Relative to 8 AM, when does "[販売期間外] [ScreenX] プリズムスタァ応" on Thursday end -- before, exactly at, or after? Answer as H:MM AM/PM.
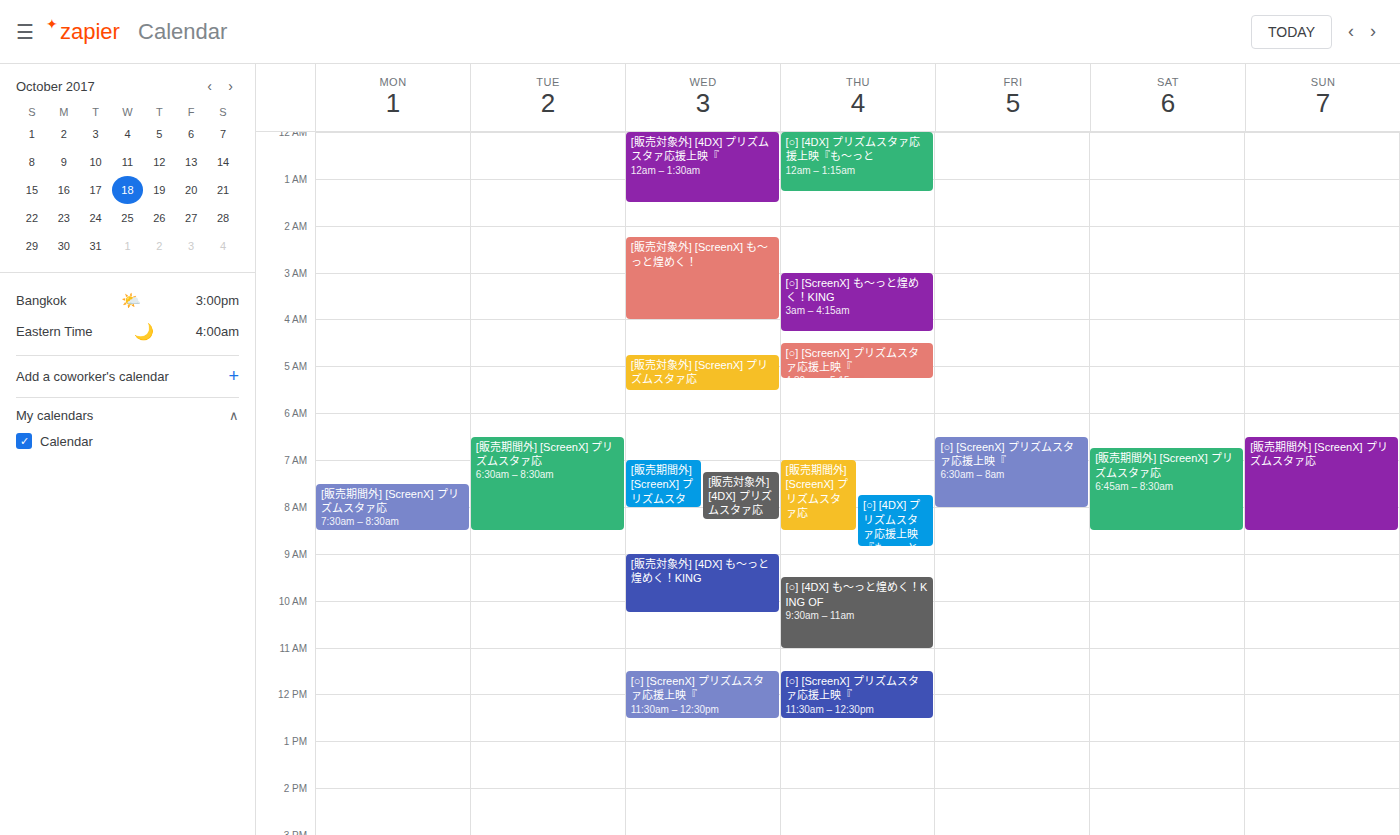
8:30 AM -- after 8 AM, 30 minutes below the 8 AM line.